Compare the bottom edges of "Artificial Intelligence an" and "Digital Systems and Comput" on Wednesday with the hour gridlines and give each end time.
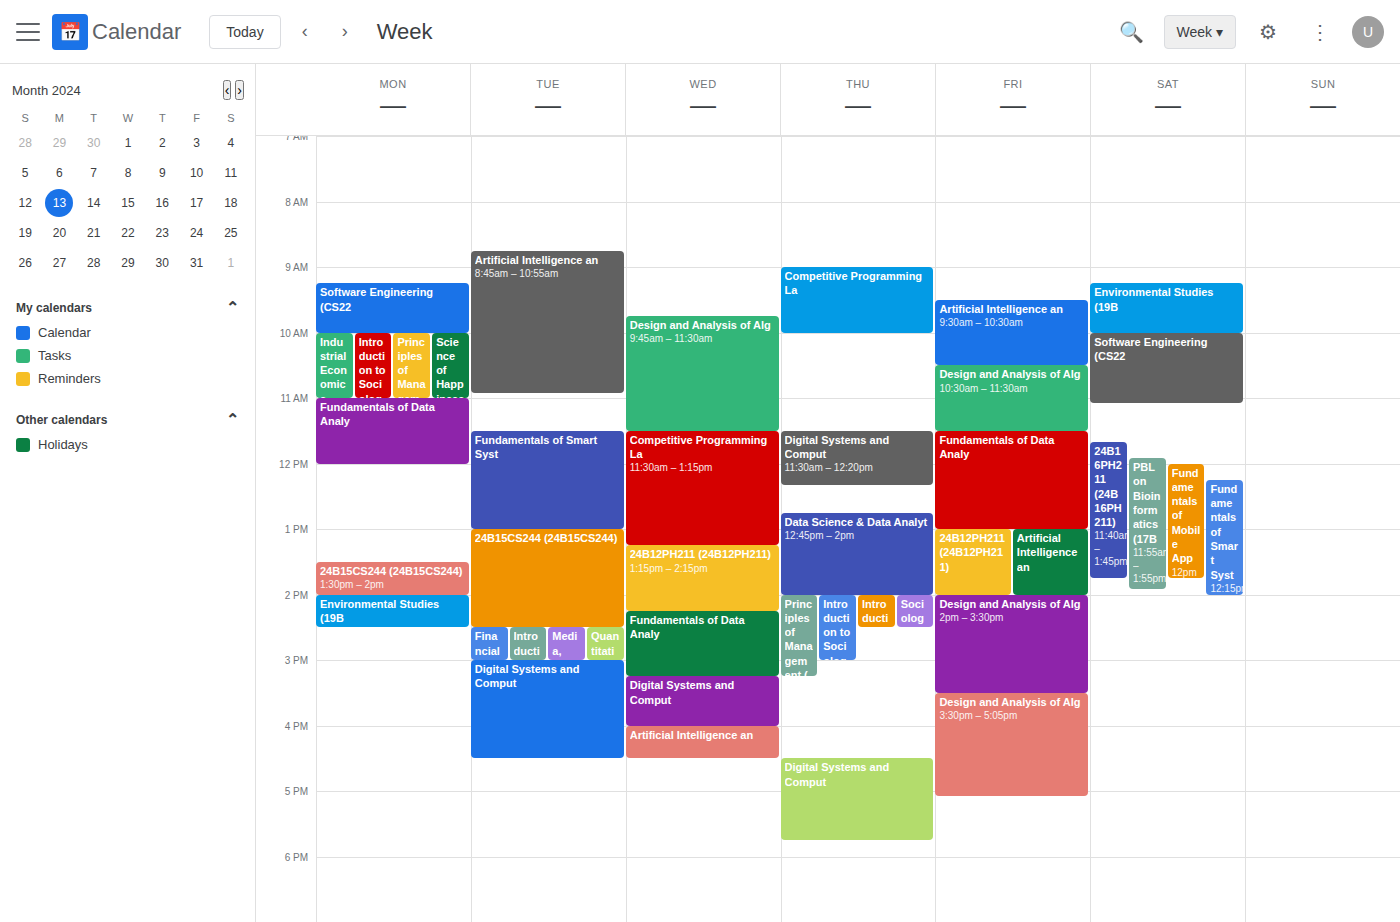
"Artificial Intelligence an": 4:30 PM, halfway between the 4 PM and 5 PM lines. "Digital Systems and Comput": 4:00 PM, exactly on the 4 PM line.